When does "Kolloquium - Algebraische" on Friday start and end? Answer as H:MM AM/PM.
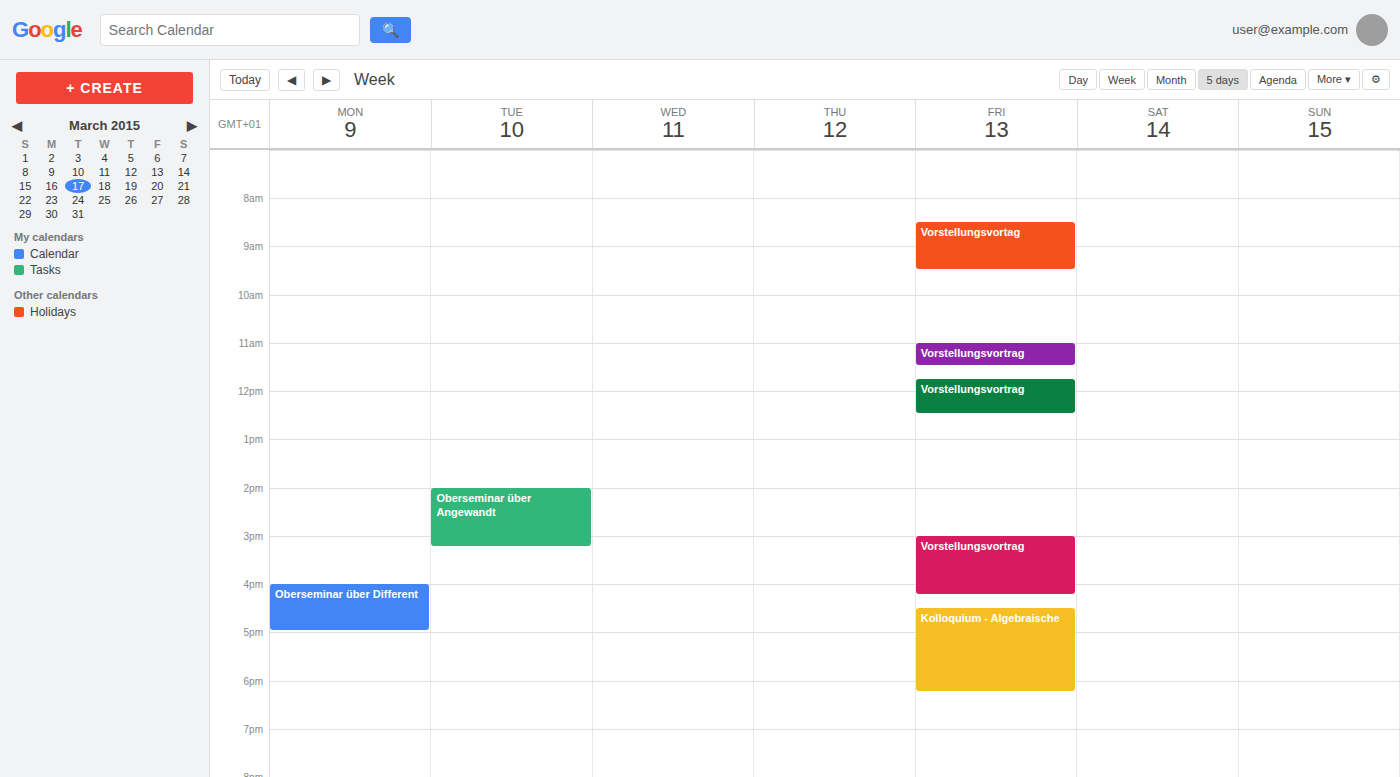
4:30 PM to 6:15 PM